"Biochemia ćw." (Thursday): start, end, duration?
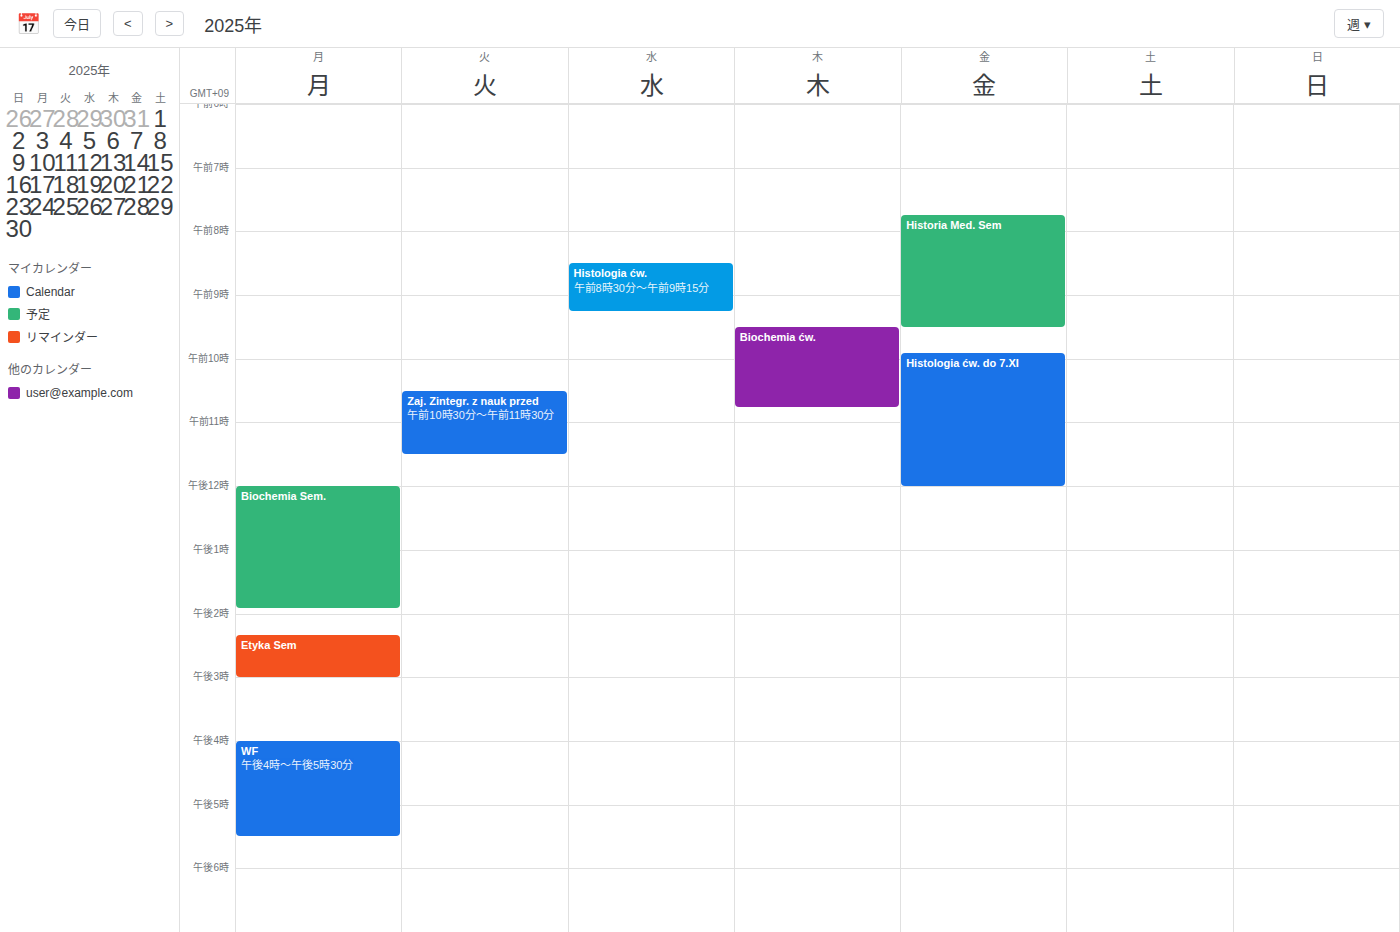
09:30 to 10:45, 1 hour 15 minutes